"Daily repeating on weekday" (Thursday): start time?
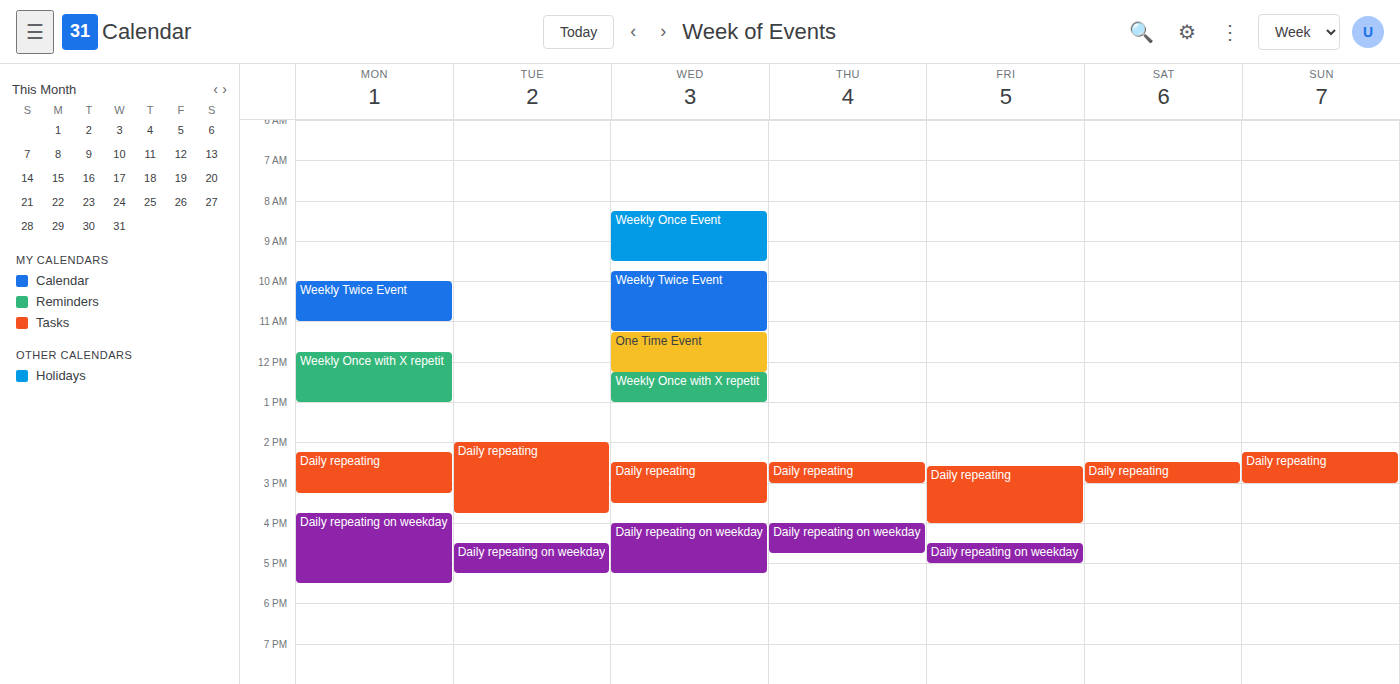
4:00 PM